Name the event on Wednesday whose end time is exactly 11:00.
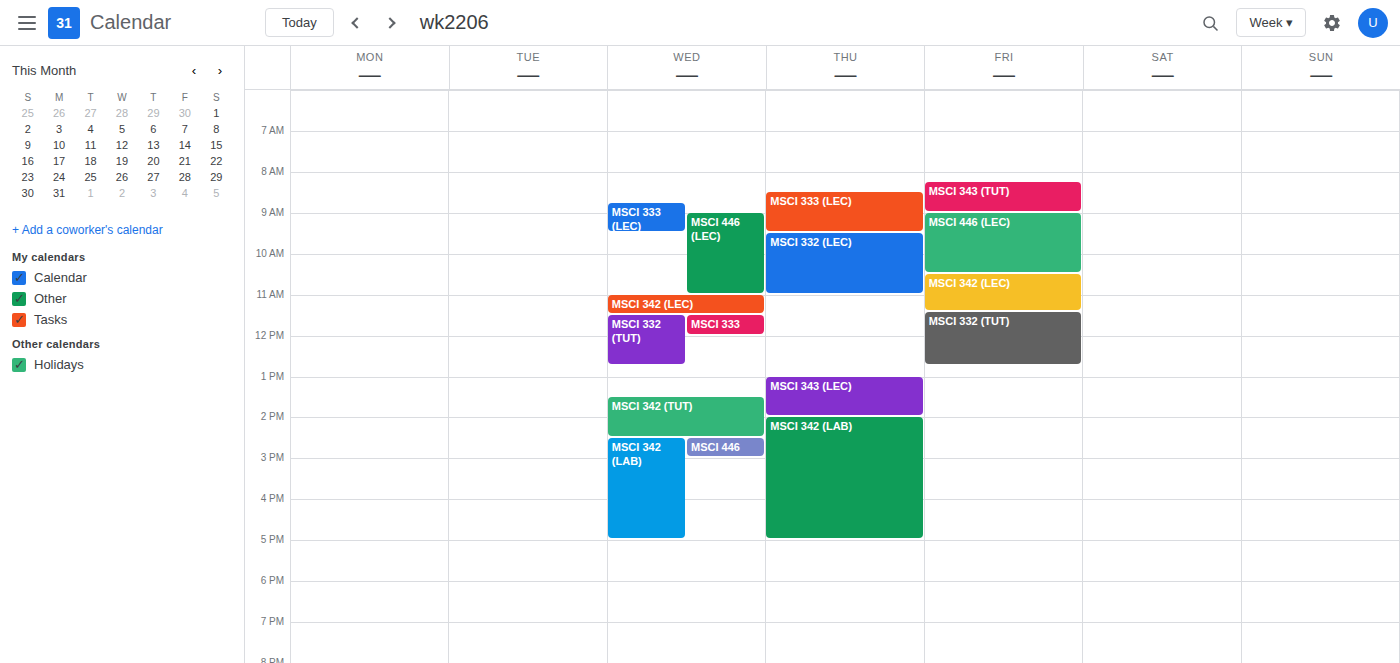
"MSCI 446 (LEC)"